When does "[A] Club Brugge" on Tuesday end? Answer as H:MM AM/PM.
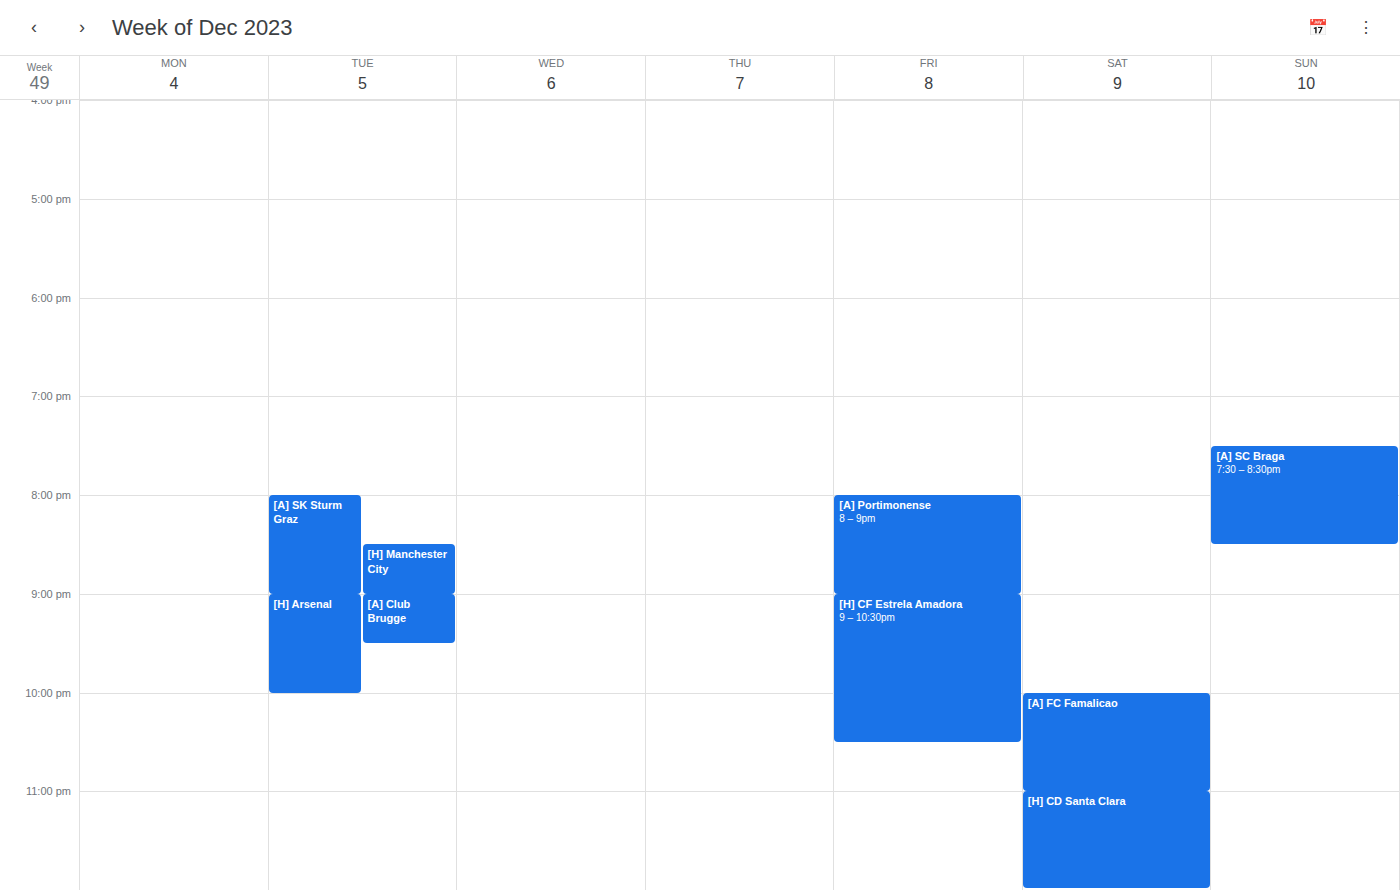
9:30 PM